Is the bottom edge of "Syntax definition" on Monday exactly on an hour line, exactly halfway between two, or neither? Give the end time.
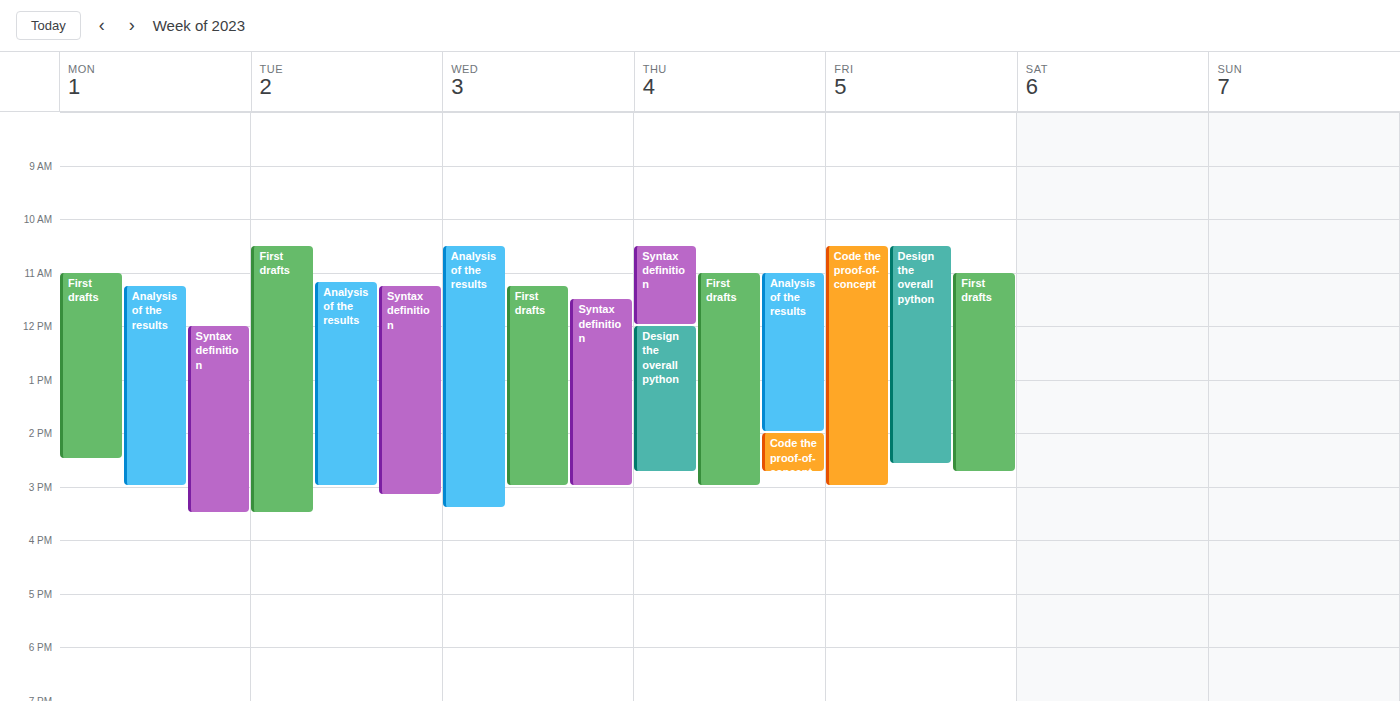
3:30 PM -- halfway between the 3 PM and 4 PM lines.